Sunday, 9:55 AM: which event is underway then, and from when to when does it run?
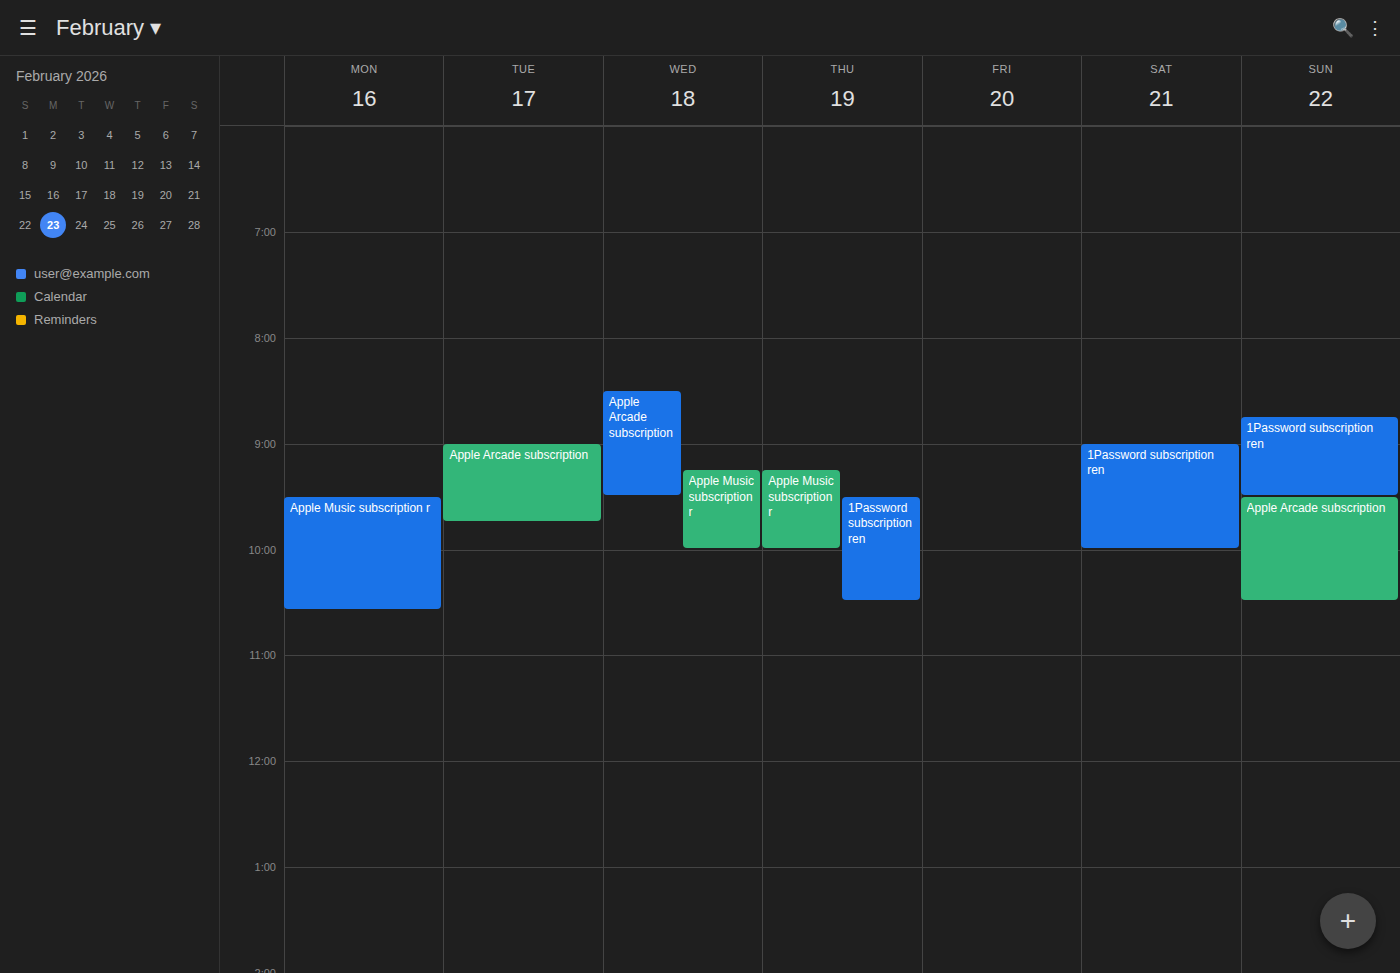
"Apple Arcade subscription", 9:30 AM to 10:30 AM